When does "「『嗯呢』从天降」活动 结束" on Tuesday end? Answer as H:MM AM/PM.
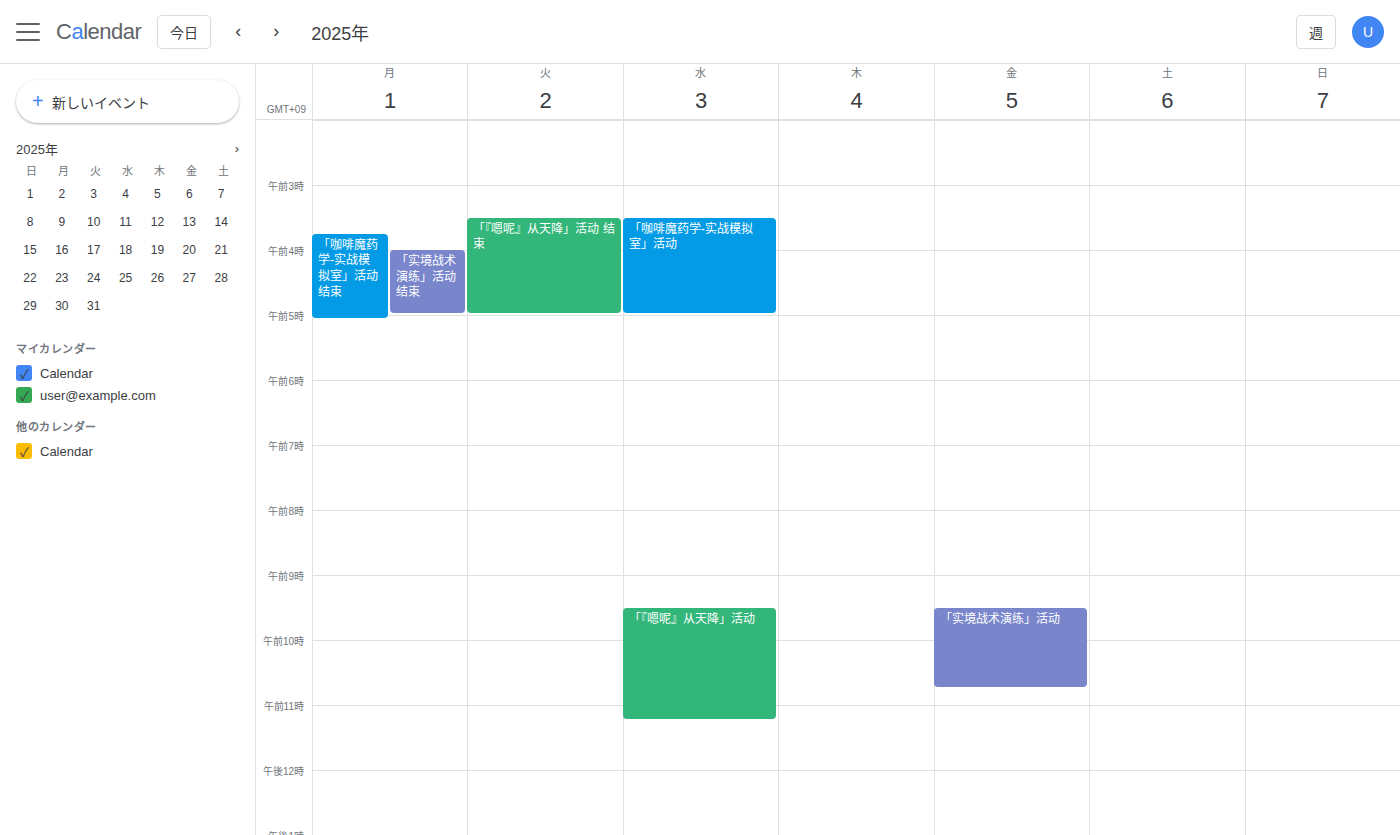
5:00 AM